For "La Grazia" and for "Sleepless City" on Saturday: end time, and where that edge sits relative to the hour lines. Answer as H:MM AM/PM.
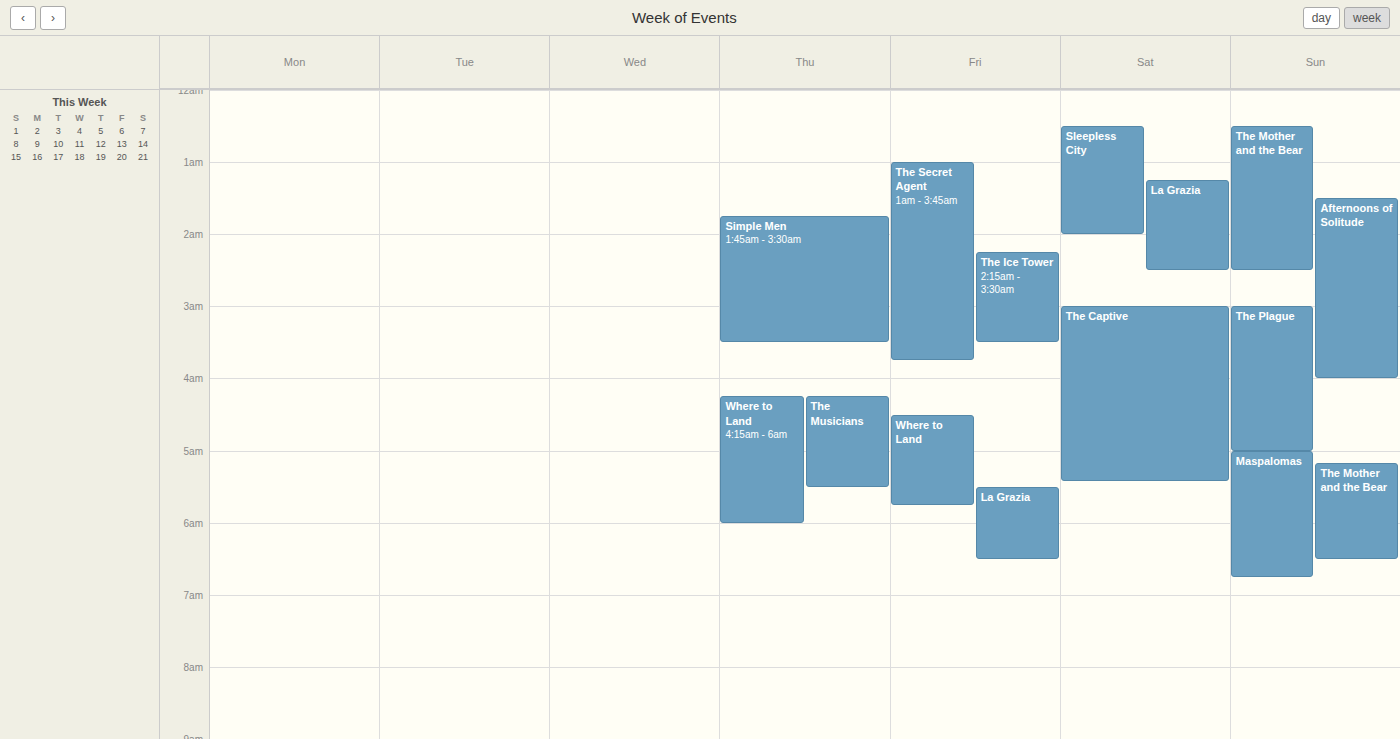
"La Grazia": 2:30 AM, halfway between the 2 AM and 3 AM lines. "Sleepless City": 2:00 AM, exactly on the 2 AM line.